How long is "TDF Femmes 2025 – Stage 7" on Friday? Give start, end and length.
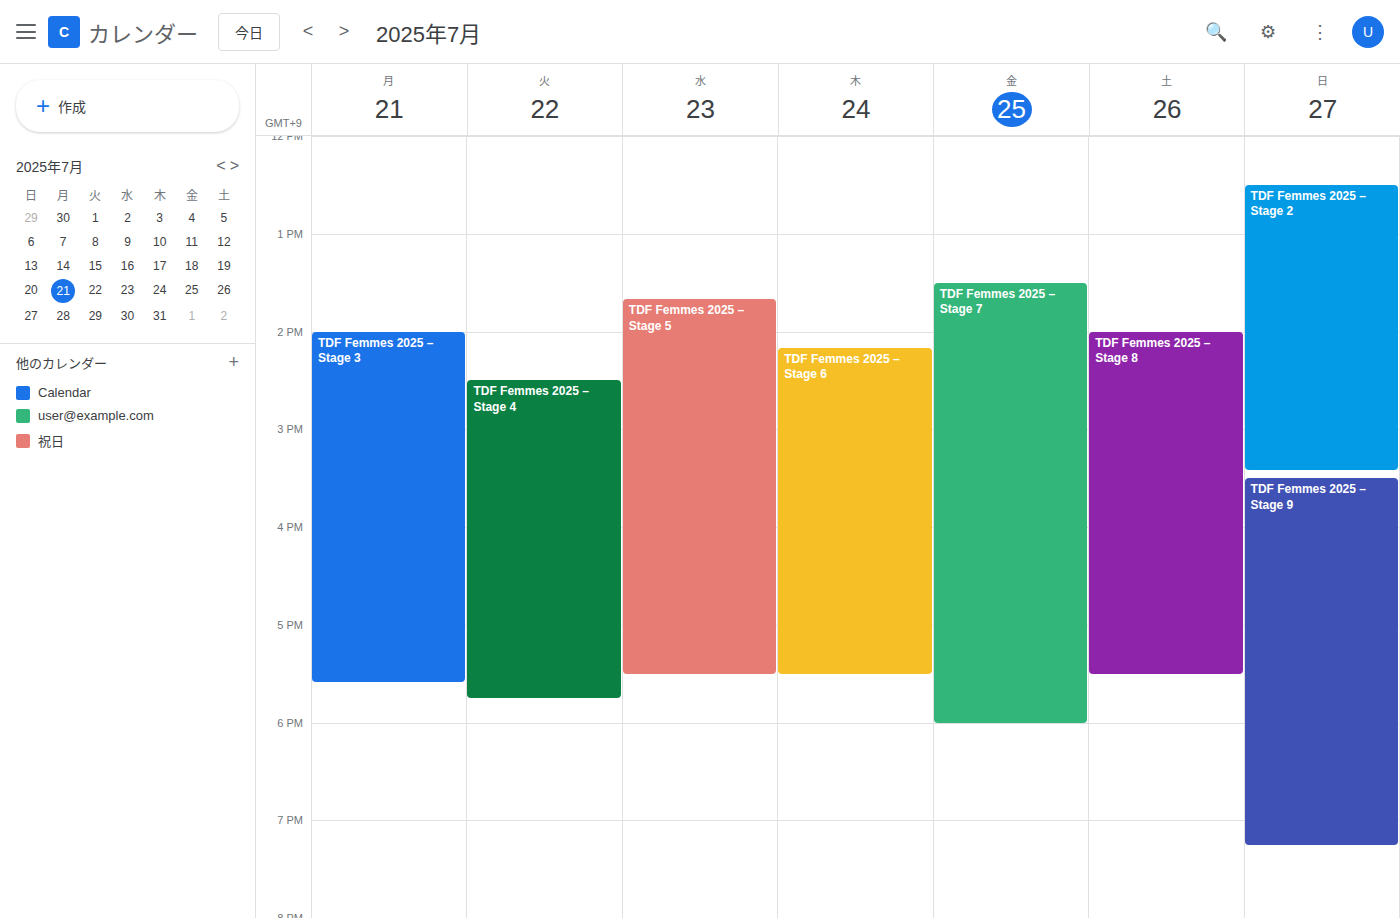
1:30 PM to 6:00 PM, 4 hours 30 minutes